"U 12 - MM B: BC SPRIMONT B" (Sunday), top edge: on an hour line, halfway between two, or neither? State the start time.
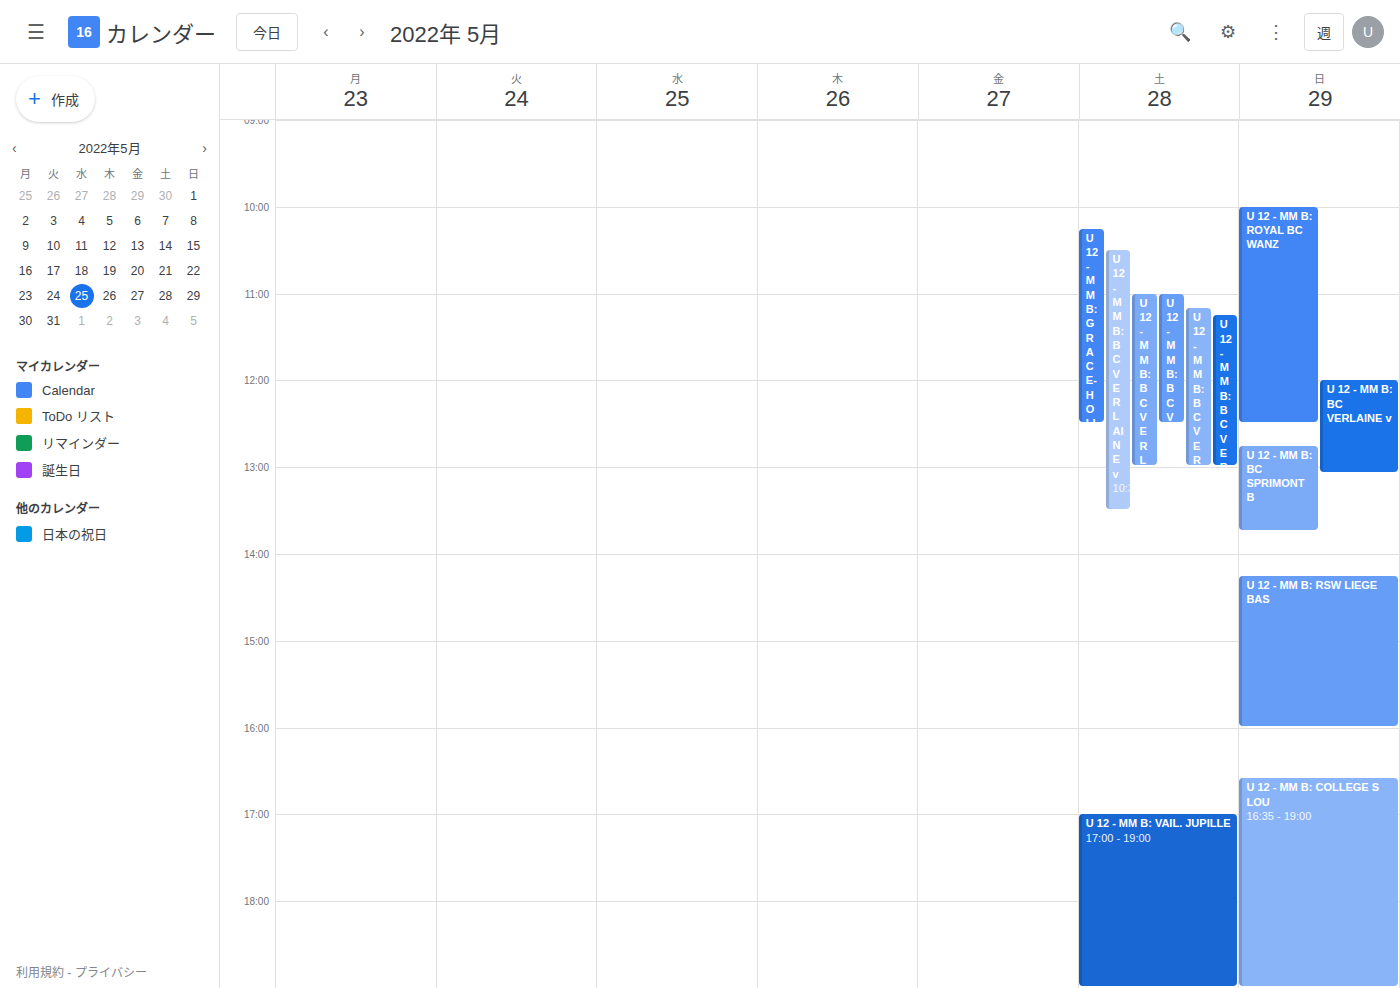
12:45 -- neither: three quarters of the way from the 12:00 line to the 13:00 line.